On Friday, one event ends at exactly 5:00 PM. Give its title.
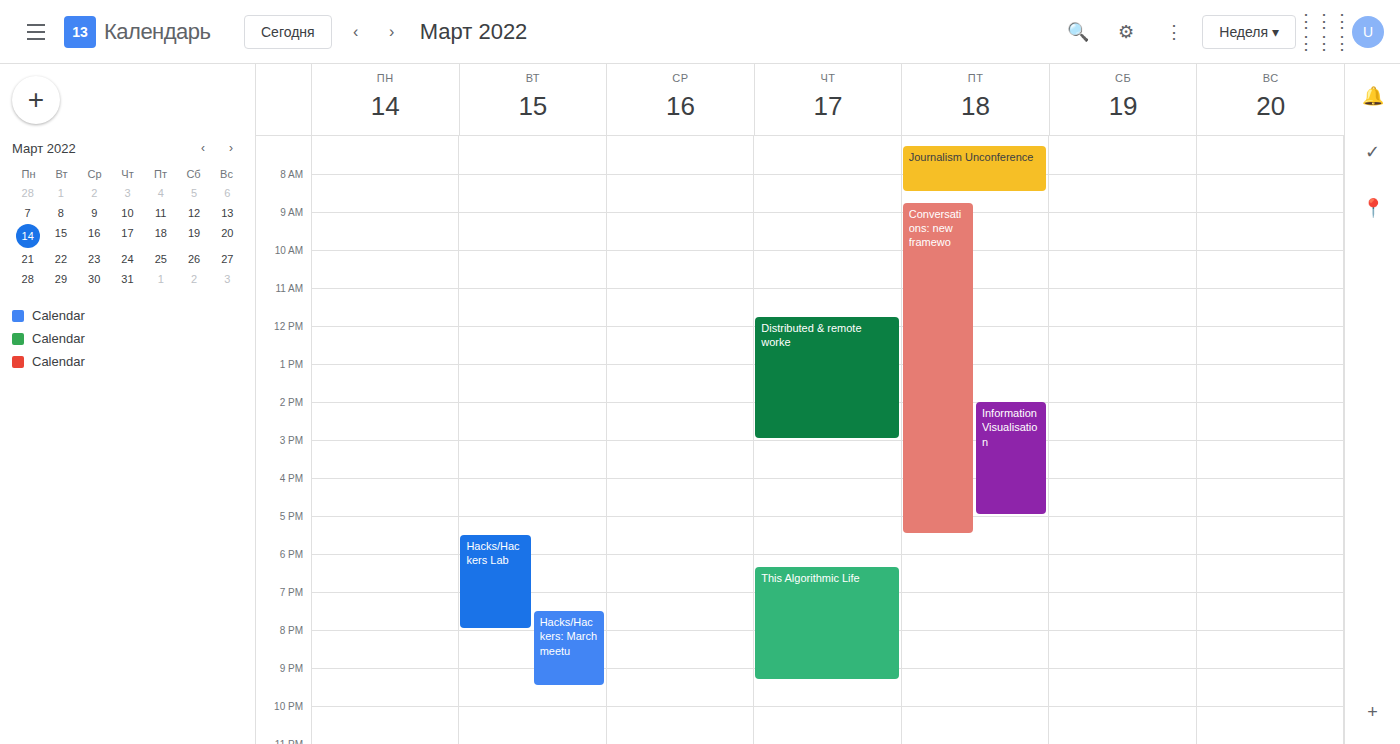
"Information Visualisation"